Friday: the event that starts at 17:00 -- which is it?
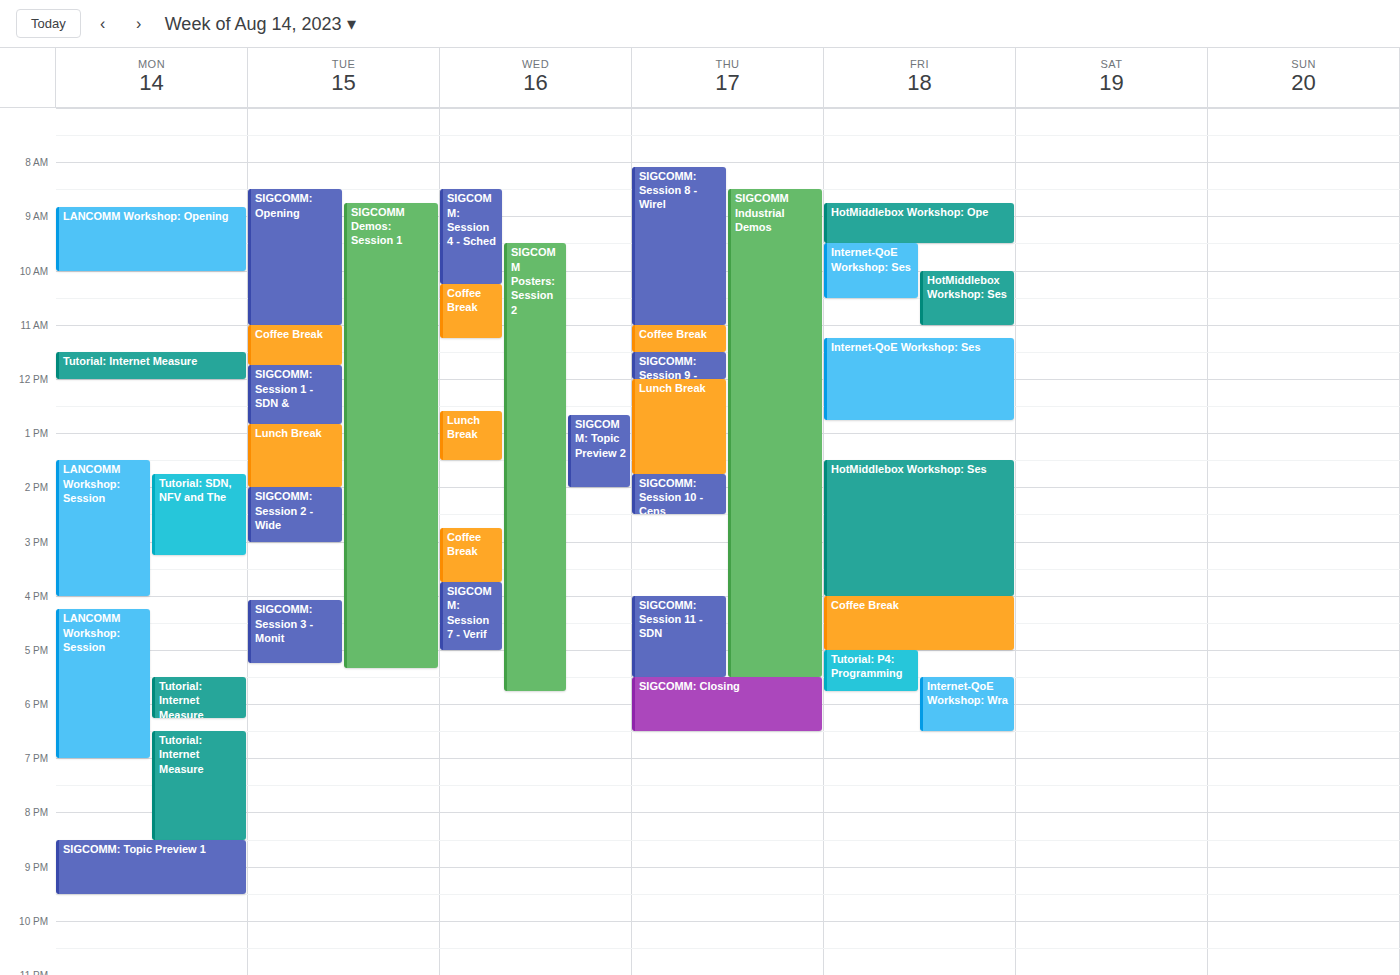
"Tutorial: P4: Programming"